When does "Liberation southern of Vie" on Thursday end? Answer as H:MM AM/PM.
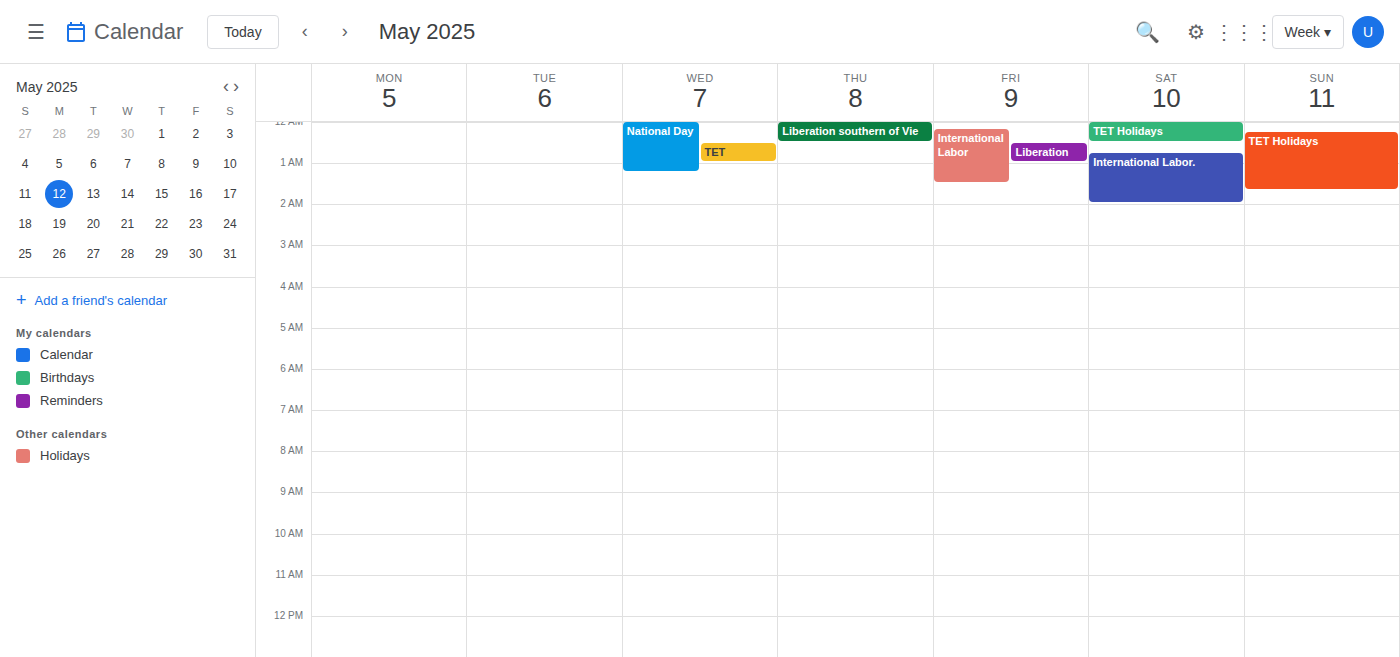
12:30 AM